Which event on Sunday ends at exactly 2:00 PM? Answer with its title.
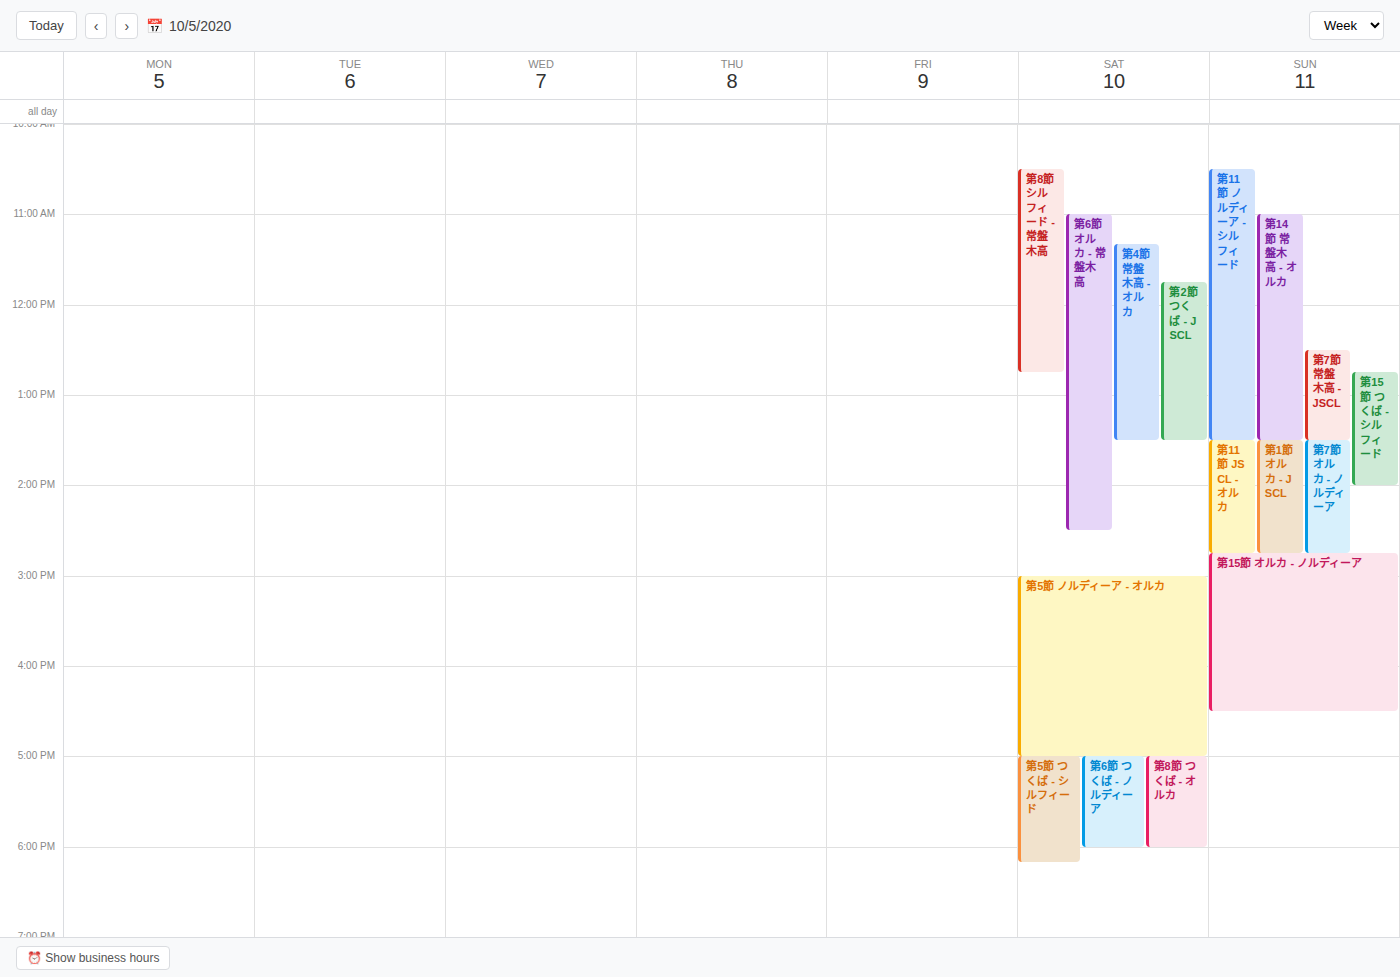
"第15節 つくば - シルフィード"